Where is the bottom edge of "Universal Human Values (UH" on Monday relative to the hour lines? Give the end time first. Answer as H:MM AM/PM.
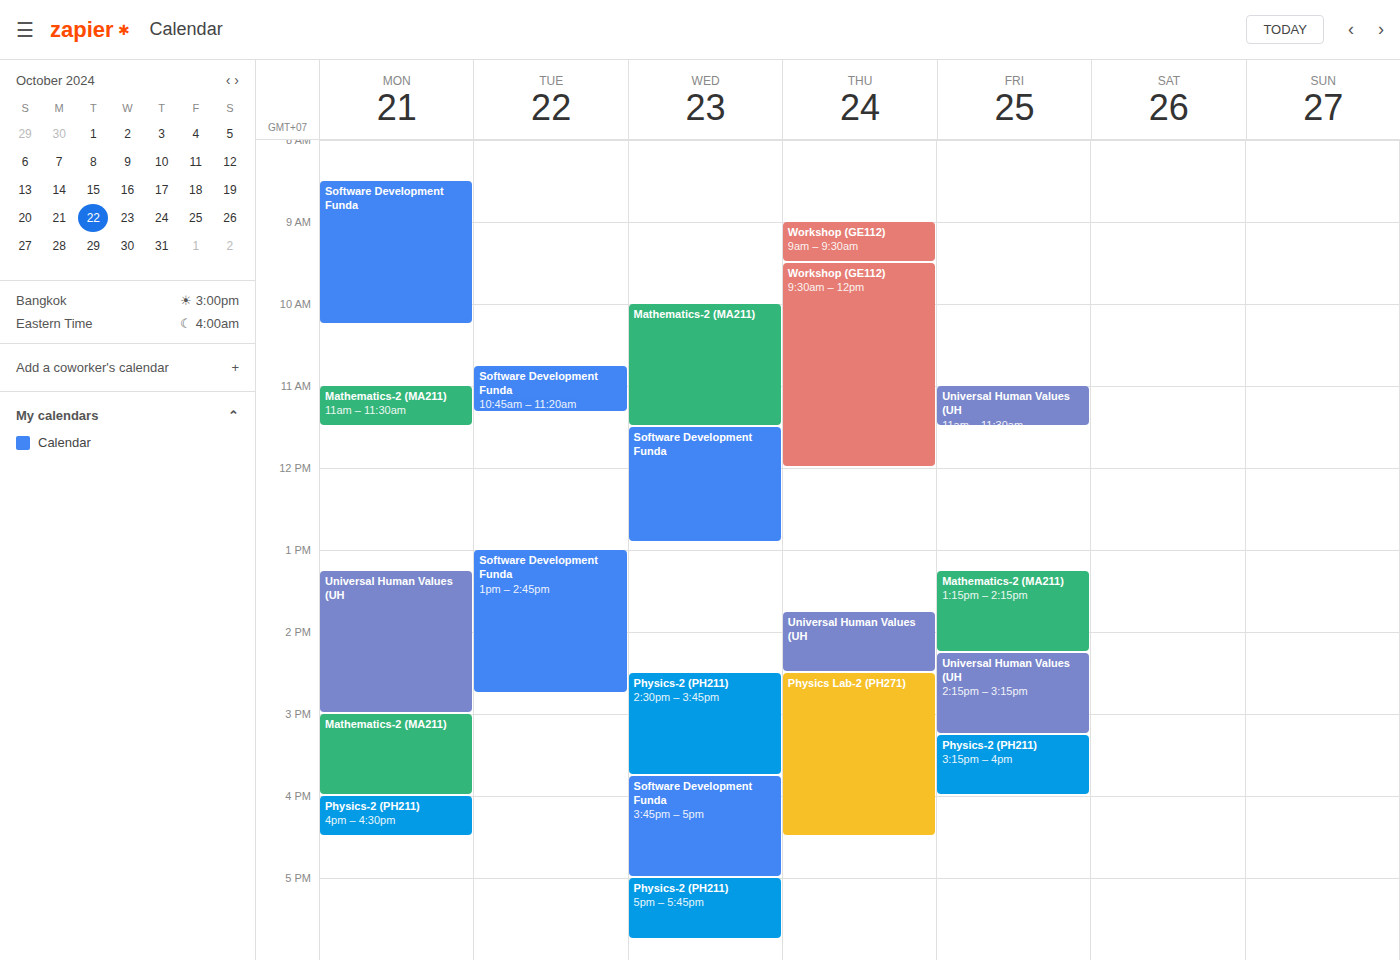
3:00 PM -- exactly on the 3 PM line.